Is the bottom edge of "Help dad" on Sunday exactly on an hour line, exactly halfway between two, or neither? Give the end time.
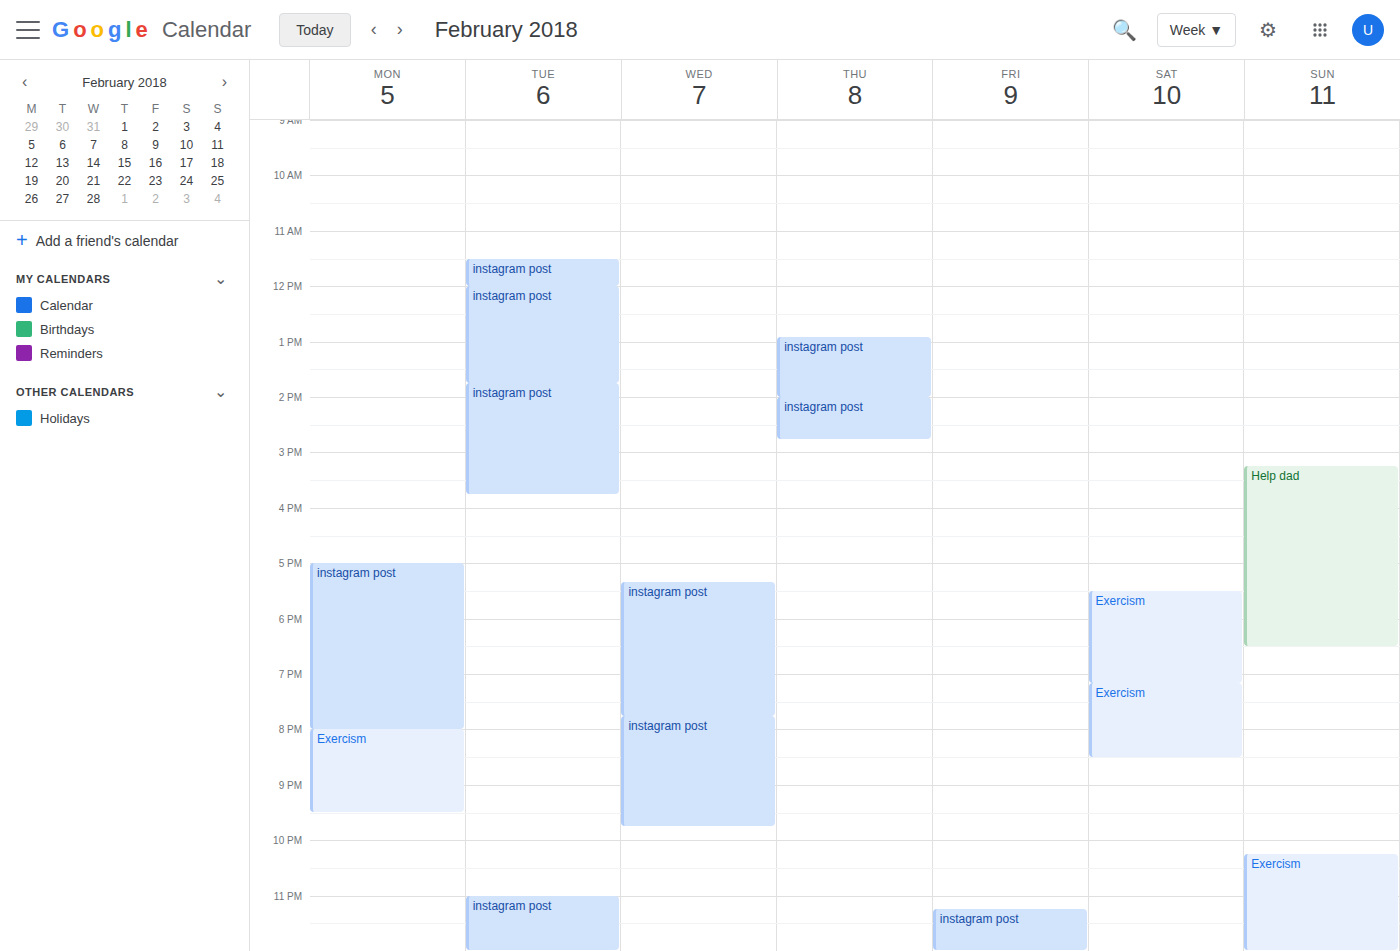
6:30 PM -- halfway between the 6 PM and 7 PM lines.